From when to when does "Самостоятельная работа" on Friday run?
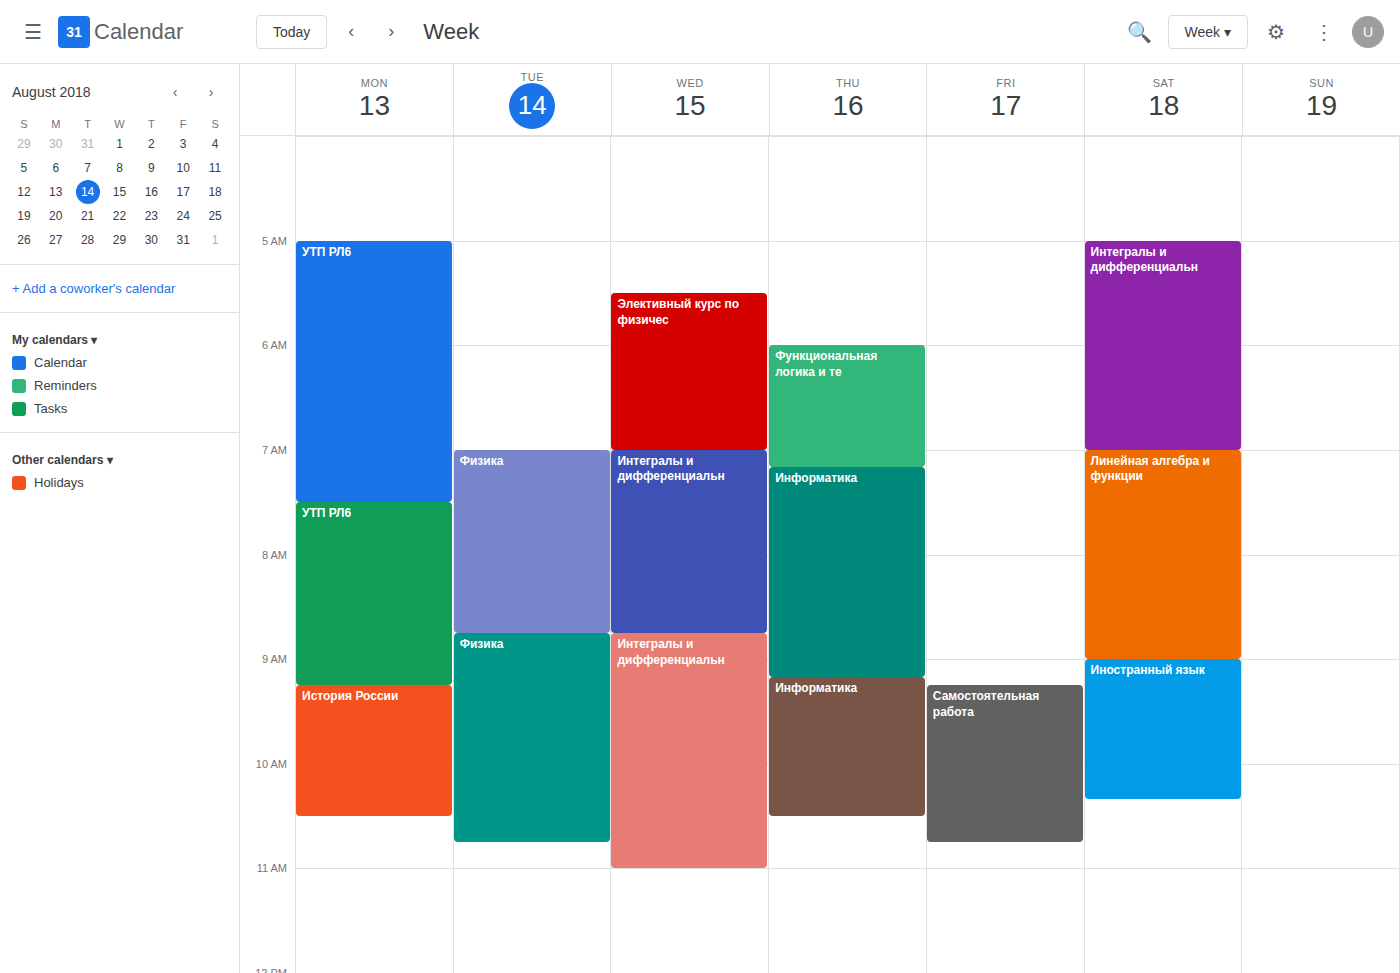
9:15 AM to 10:45 AM